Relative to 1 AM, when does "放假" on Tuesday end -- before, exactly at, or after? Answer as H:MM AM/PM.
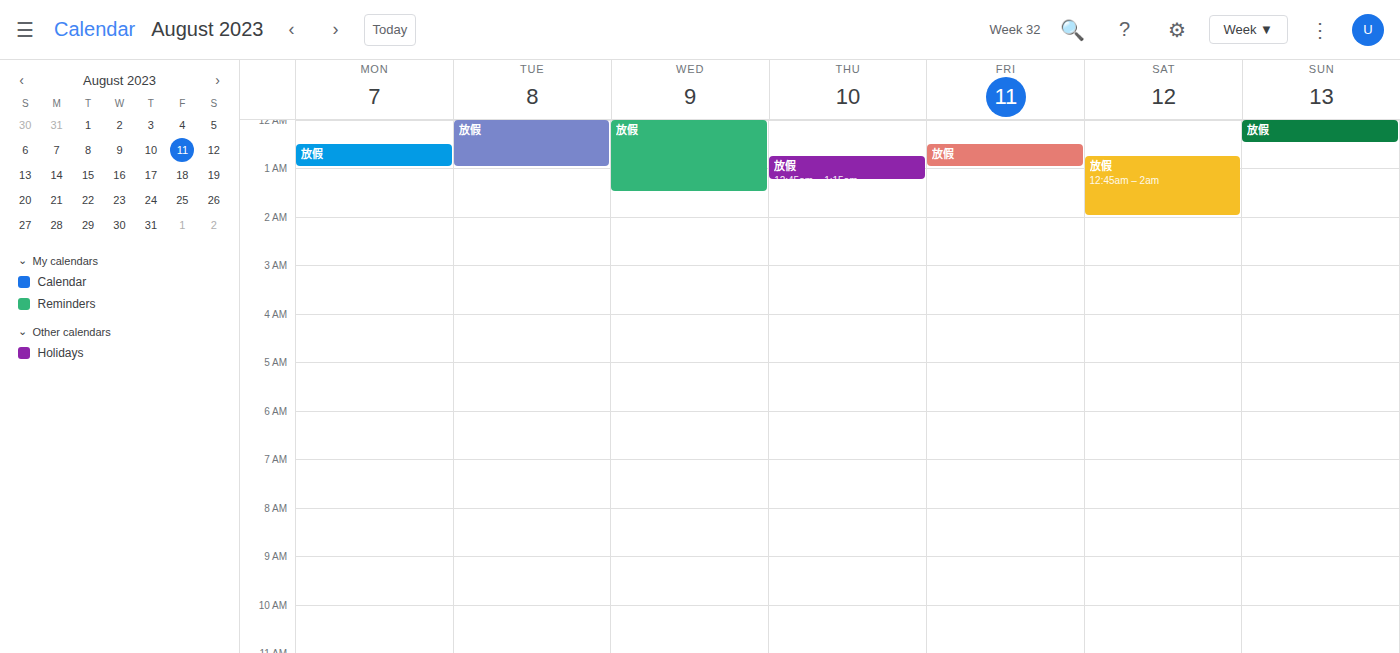
1:00 AM -- exactly at 1 AM, on the 1 AM line.